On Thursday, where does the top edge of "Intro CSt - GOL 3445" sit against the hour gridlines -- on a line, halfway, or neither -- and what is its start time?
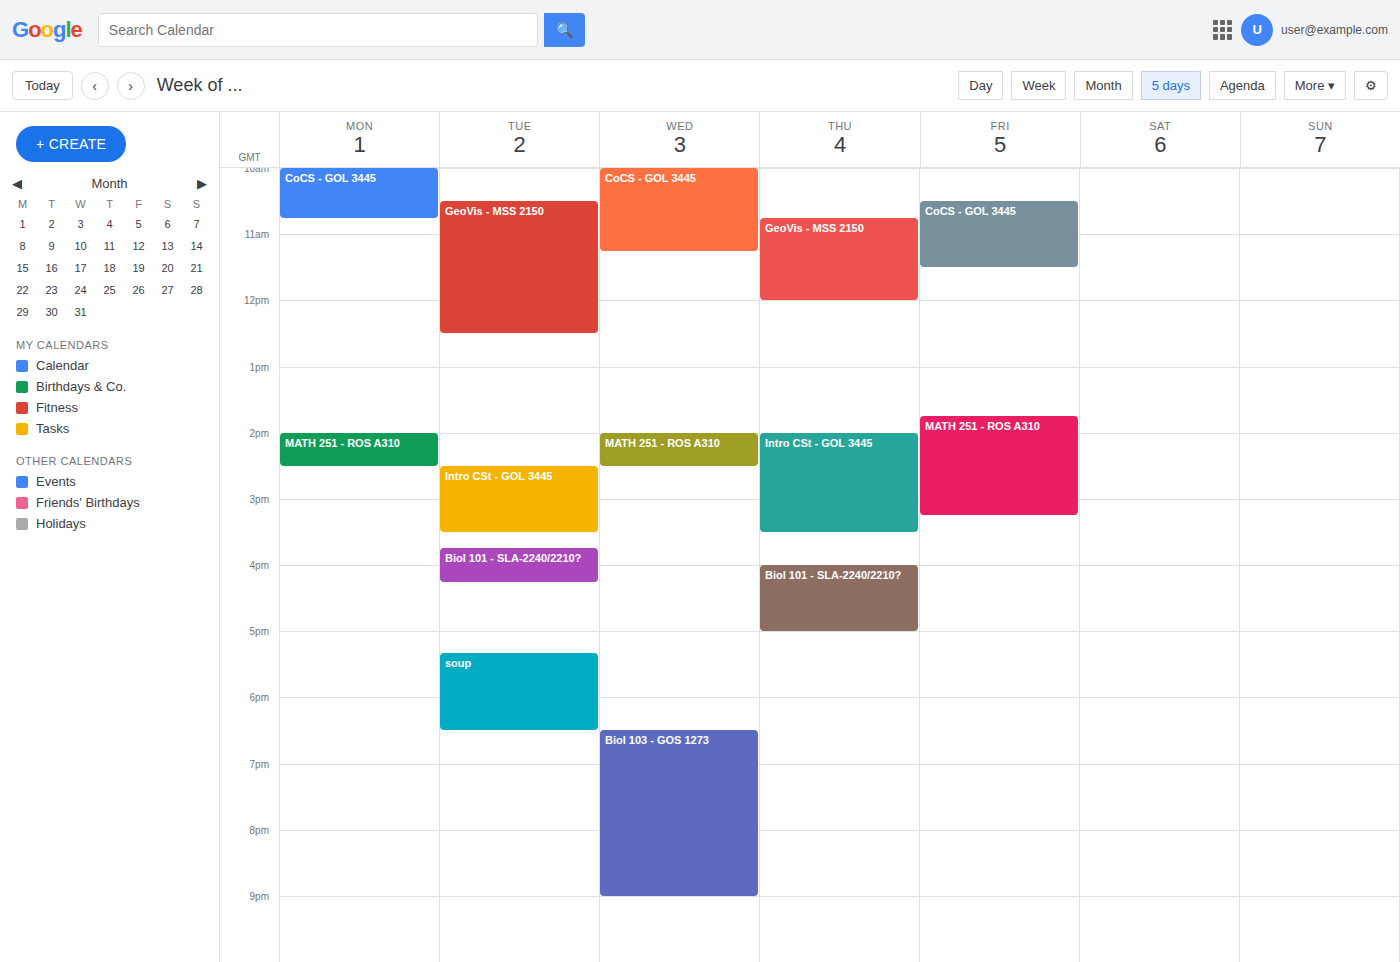
2:00 PM -- exactly on the 2 PM line.